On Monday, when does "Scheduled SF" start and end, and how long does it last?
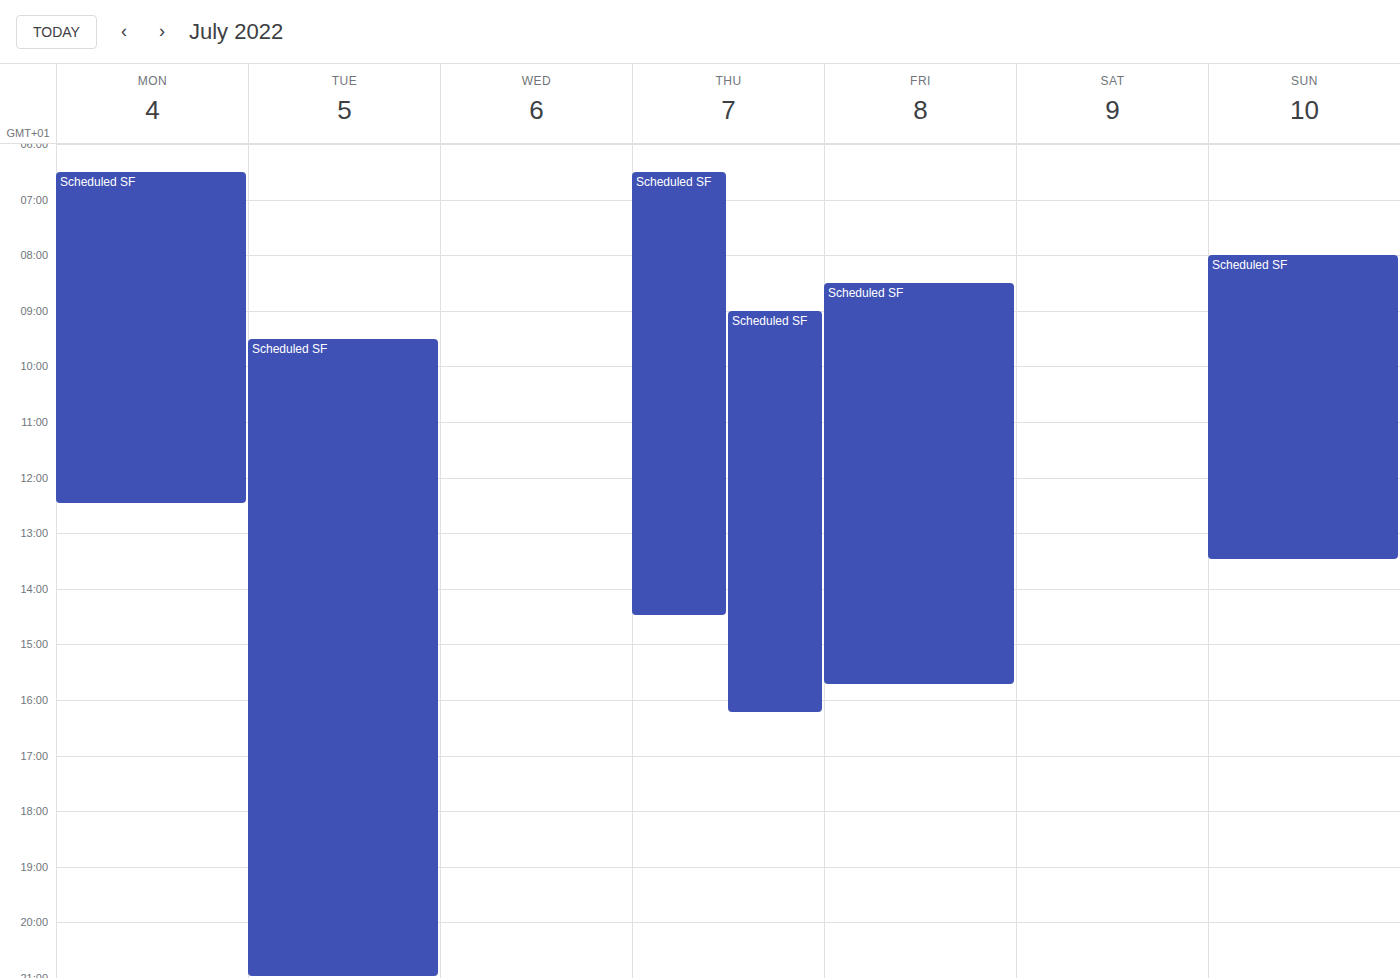
6:30 AM to 12:30 PM, 6 hours